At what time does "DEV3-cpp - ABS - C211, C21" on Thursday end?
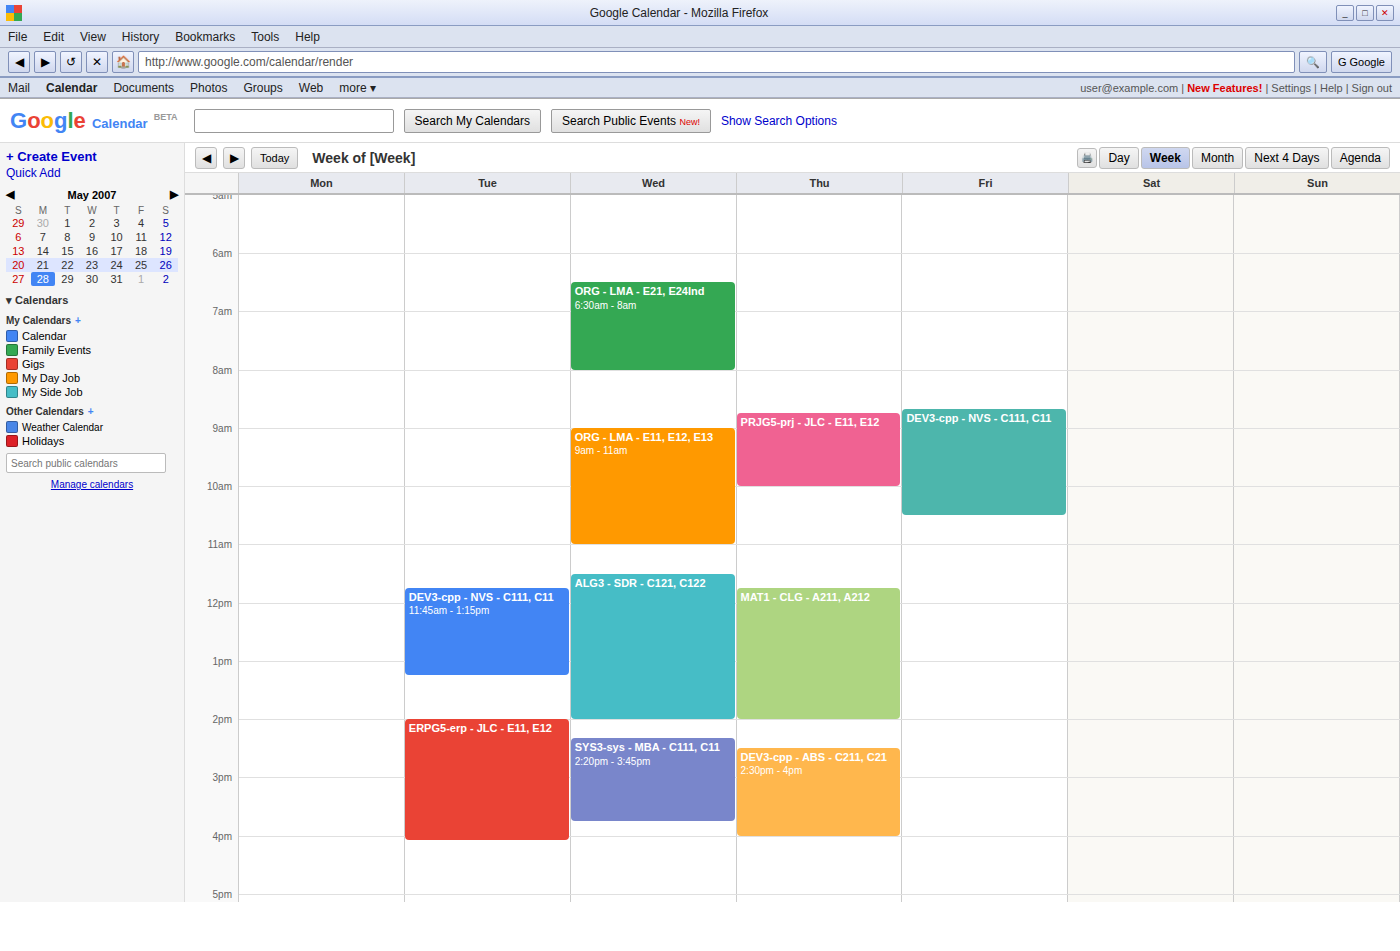
4:00 PM